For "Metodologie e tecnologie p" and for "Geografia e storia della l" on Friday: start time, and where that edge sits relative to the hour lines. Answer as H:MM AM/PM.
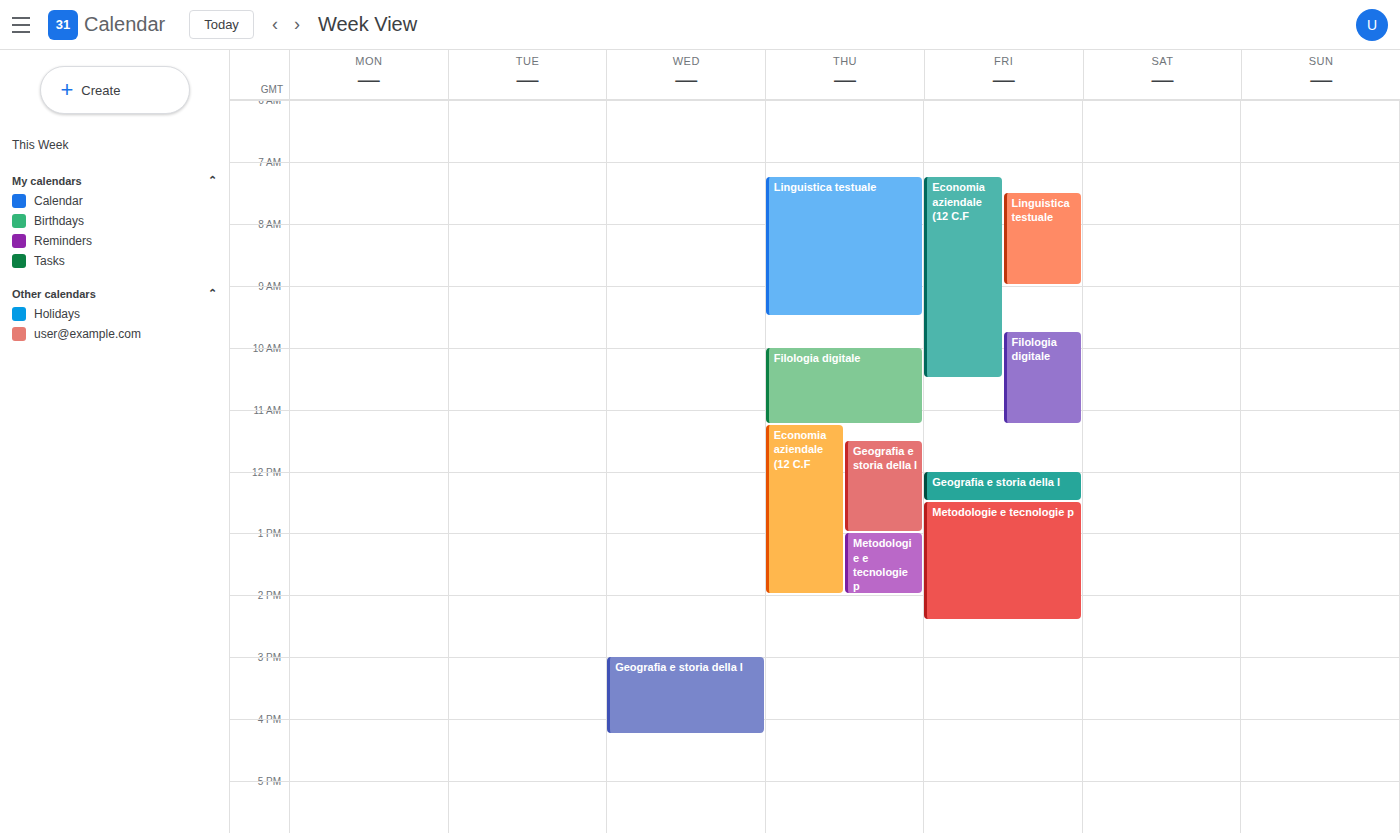
"Metodologie e tecnologie p": 12:30 PM, halfway between the 12 PM and 1 PM lines. "Geografia e storia della l": 12:00 PM, exactly on the 12 PM line.